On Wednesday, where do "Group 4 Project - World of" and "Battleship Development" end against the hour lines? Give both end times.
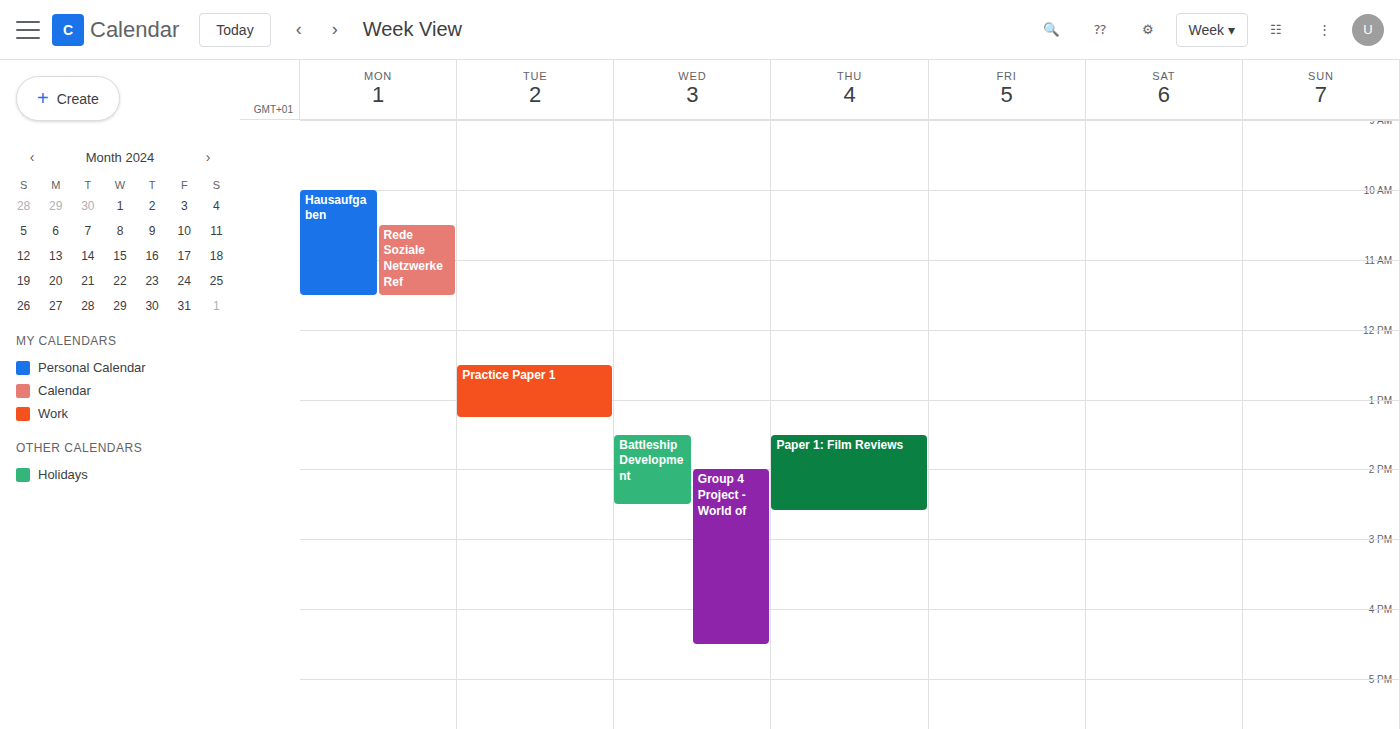
"Group 4 Project - World of": 4:30 PM, halfway between the 4 PM and 5 PM lines. "Battleship Development": 2:30 PM, halfway between the 2 PM and 3 PM lines.